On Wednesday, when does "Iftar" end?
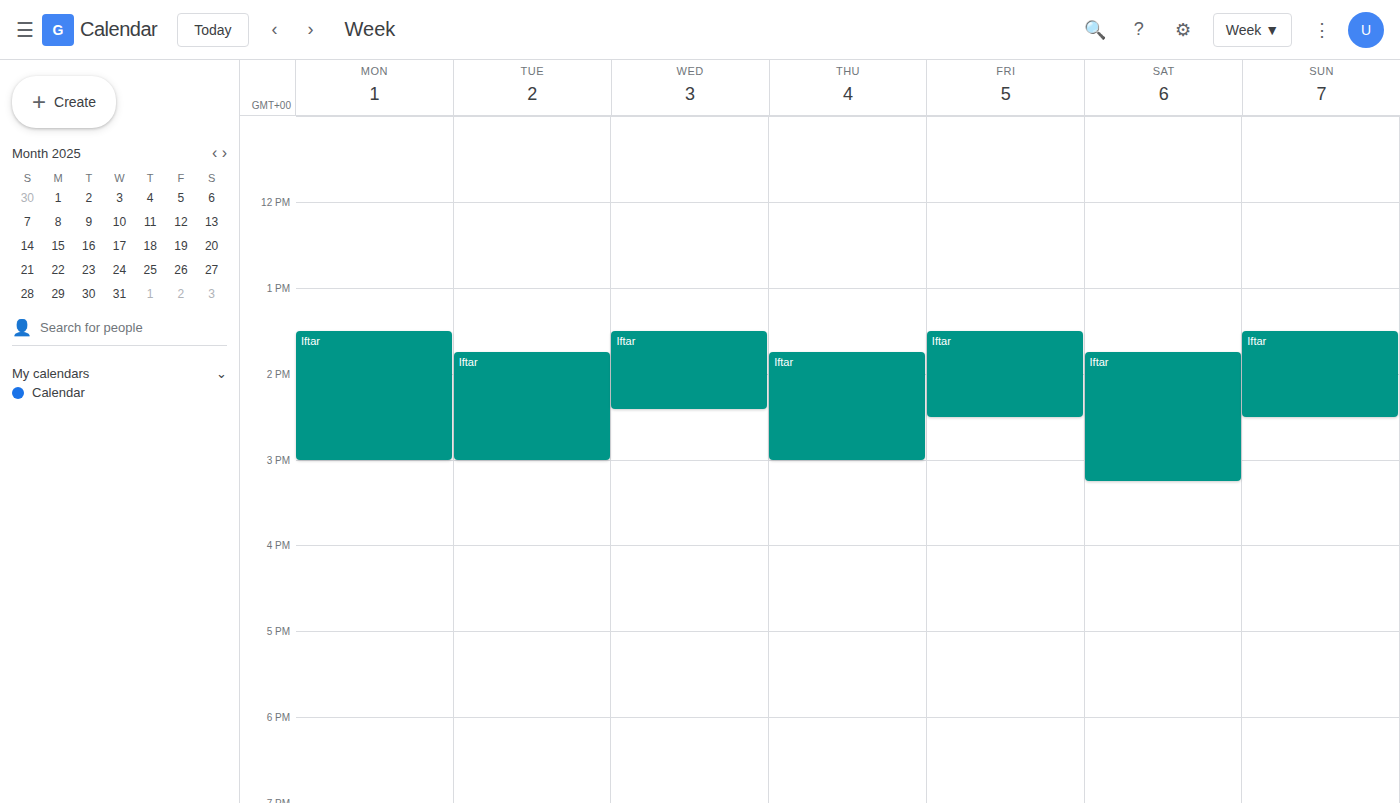
2:25 PM